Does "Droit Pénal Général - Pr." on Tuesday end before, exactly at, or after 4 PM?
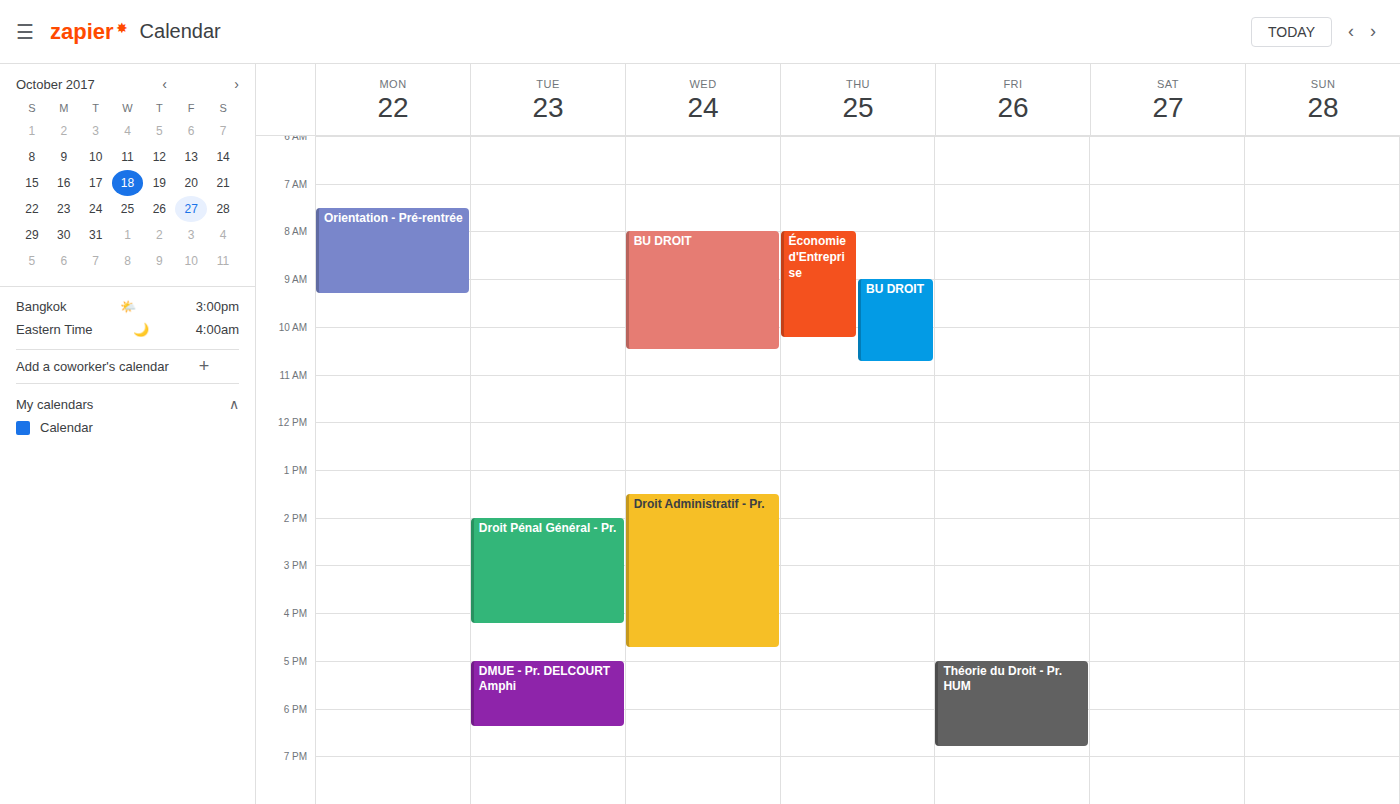
4:15 PM -- after 4 PM, 15 minutes below the 4 PM line.